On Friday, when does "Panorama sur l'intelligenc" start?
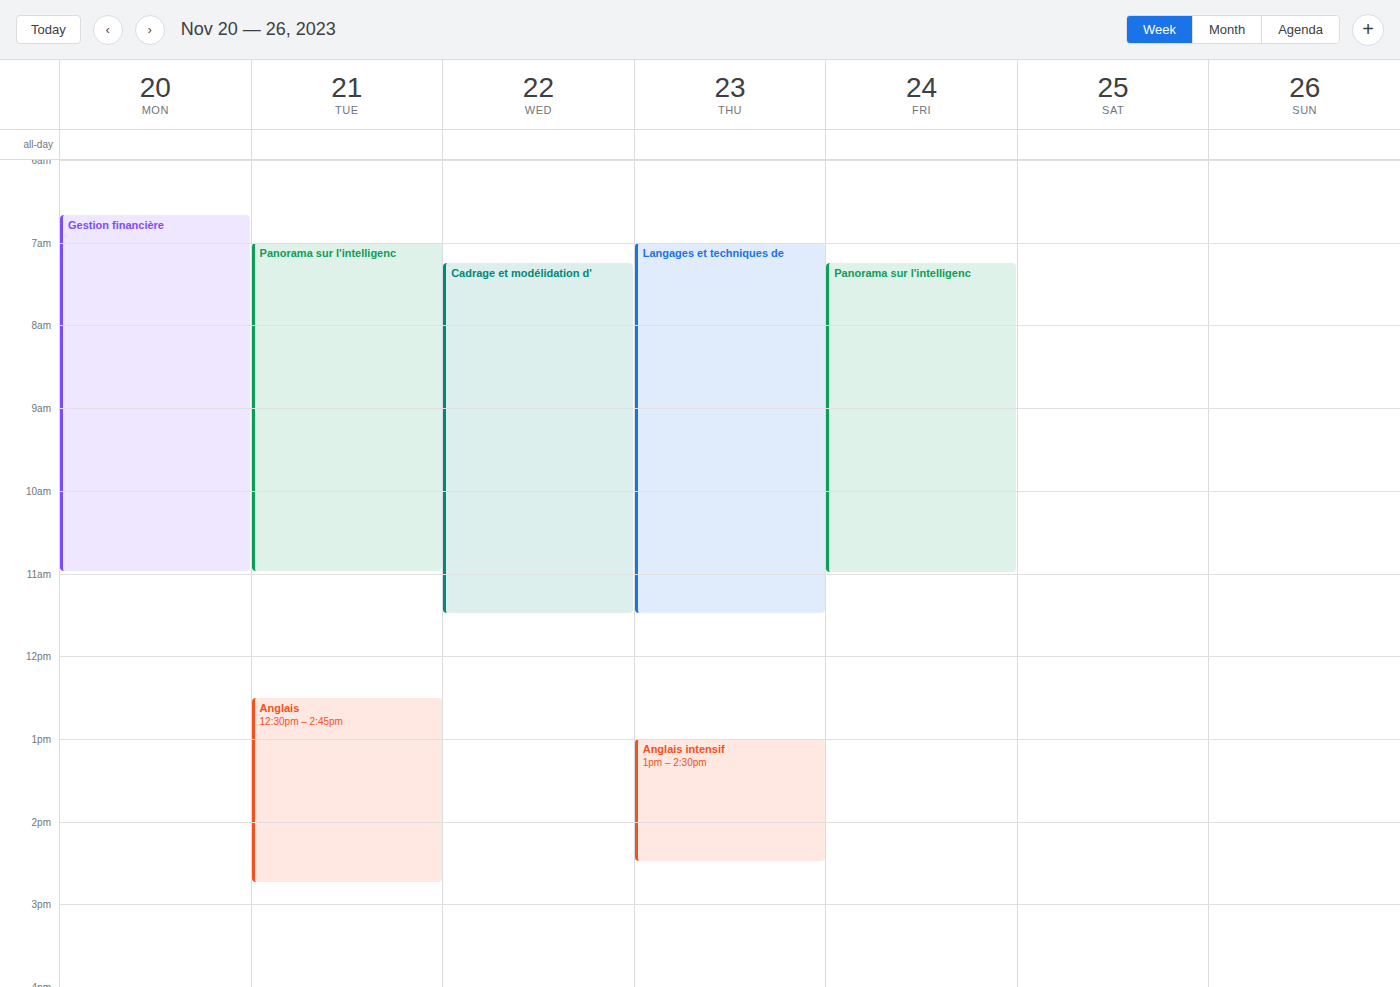
7:15 AM